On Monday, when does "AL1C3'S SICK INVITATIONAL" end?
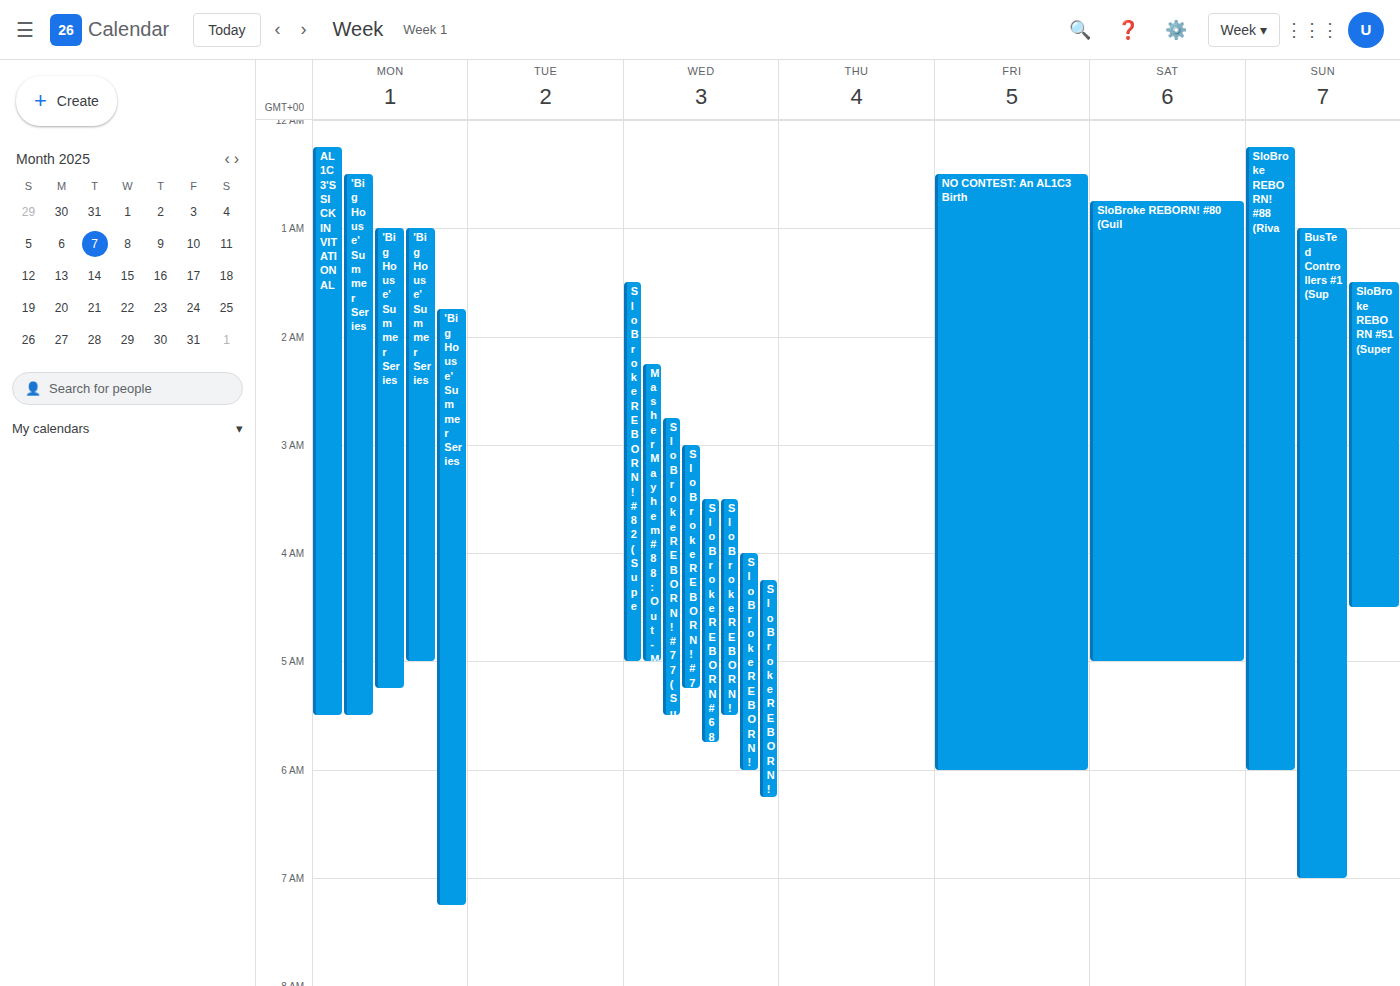
5:30 AM